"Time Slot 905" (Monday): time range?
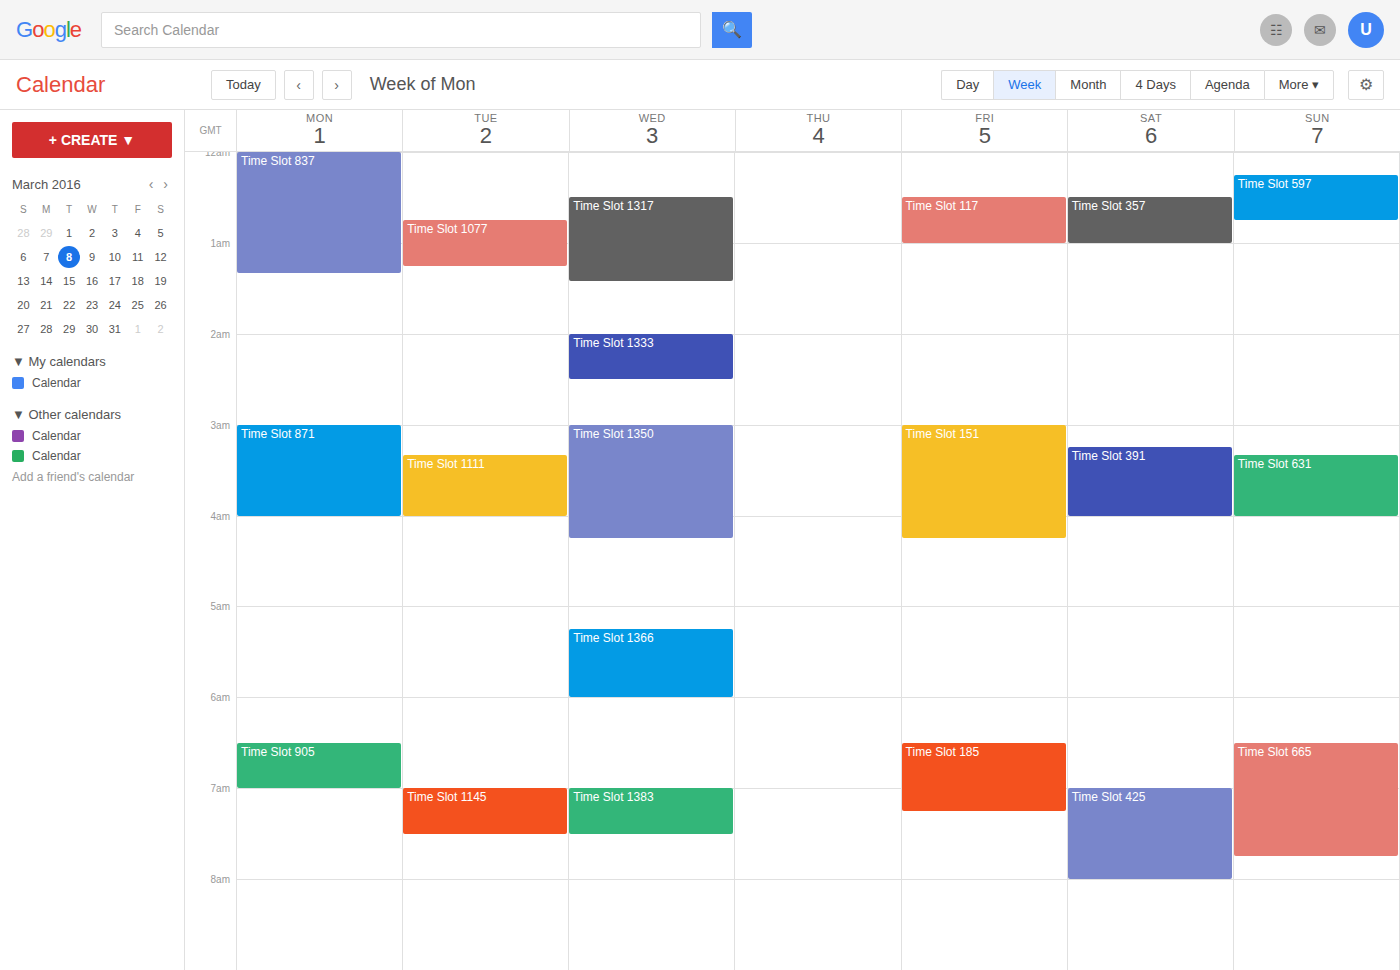
6:30 AM to 7:00 AM